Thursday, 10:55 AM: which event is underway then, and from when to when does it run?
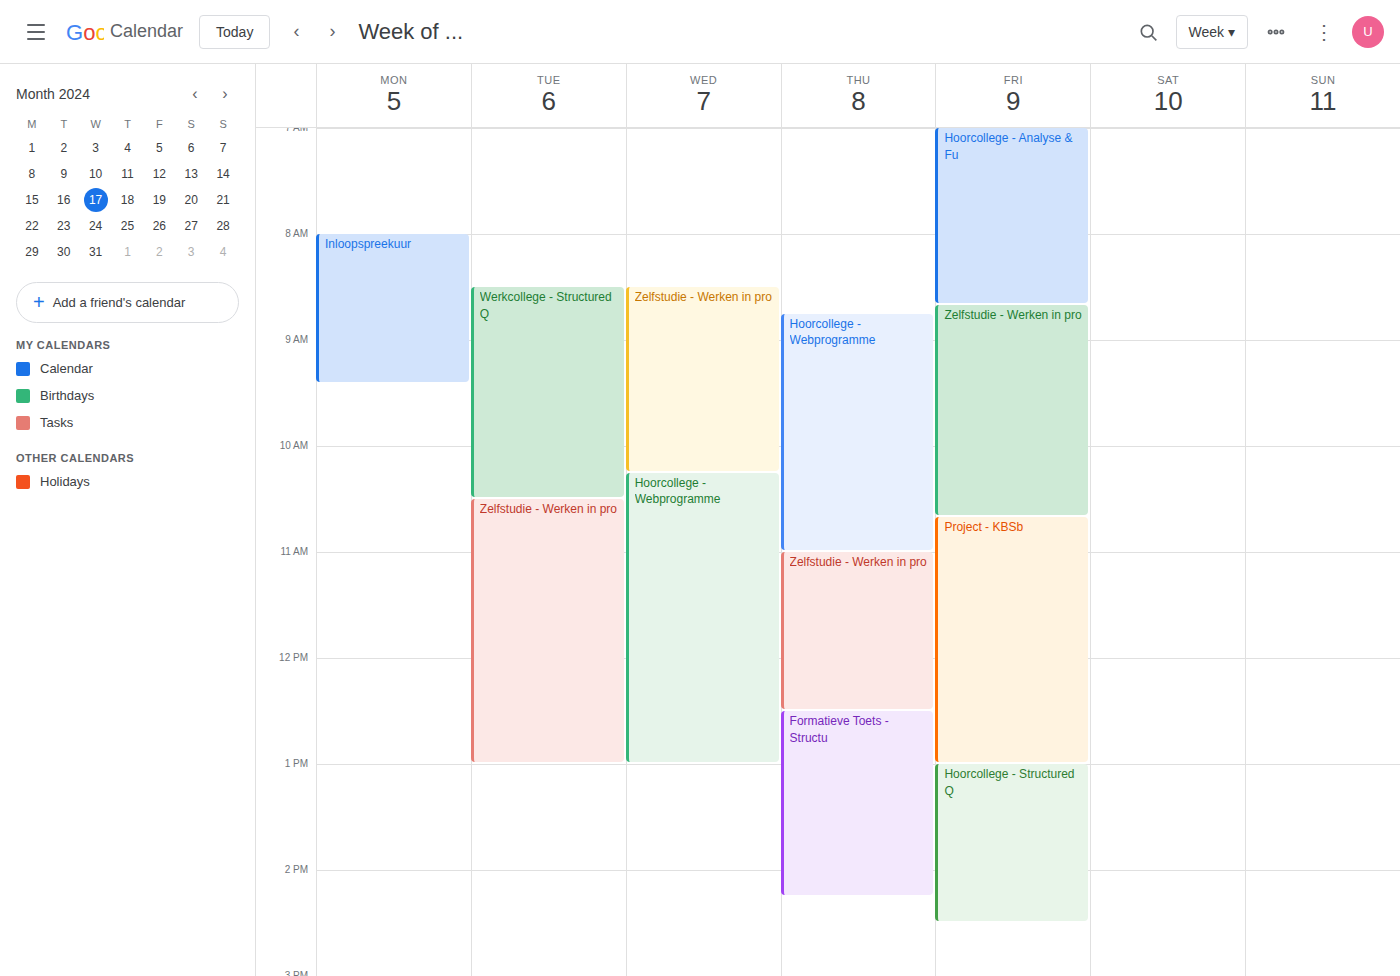
"Hoorcollege - Webprogramme", 8:45 AM to 11:00 AM